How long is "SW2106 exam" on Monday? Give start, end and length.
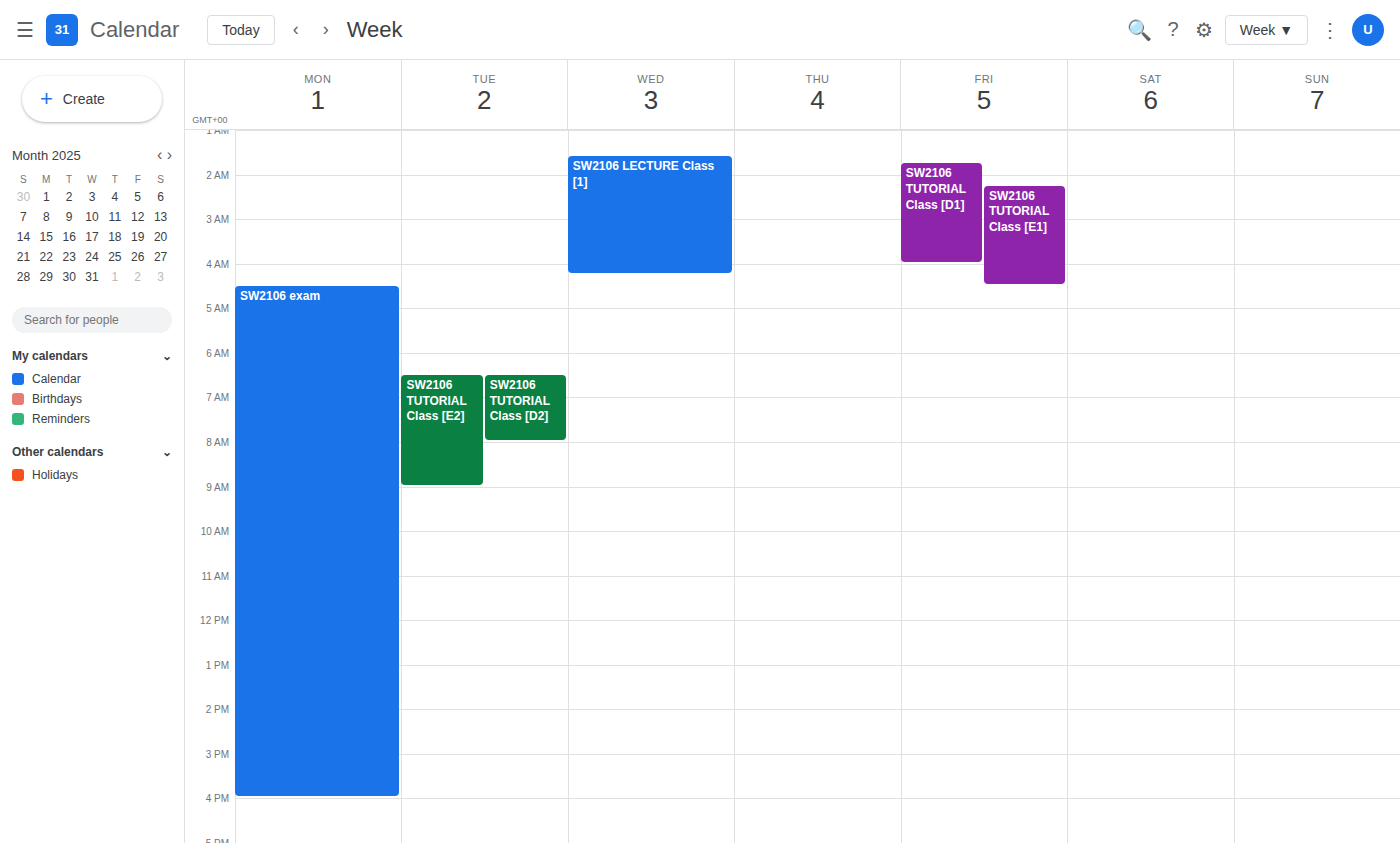
4:30 AM to 4:00 PM, 11 hours 30 minutes